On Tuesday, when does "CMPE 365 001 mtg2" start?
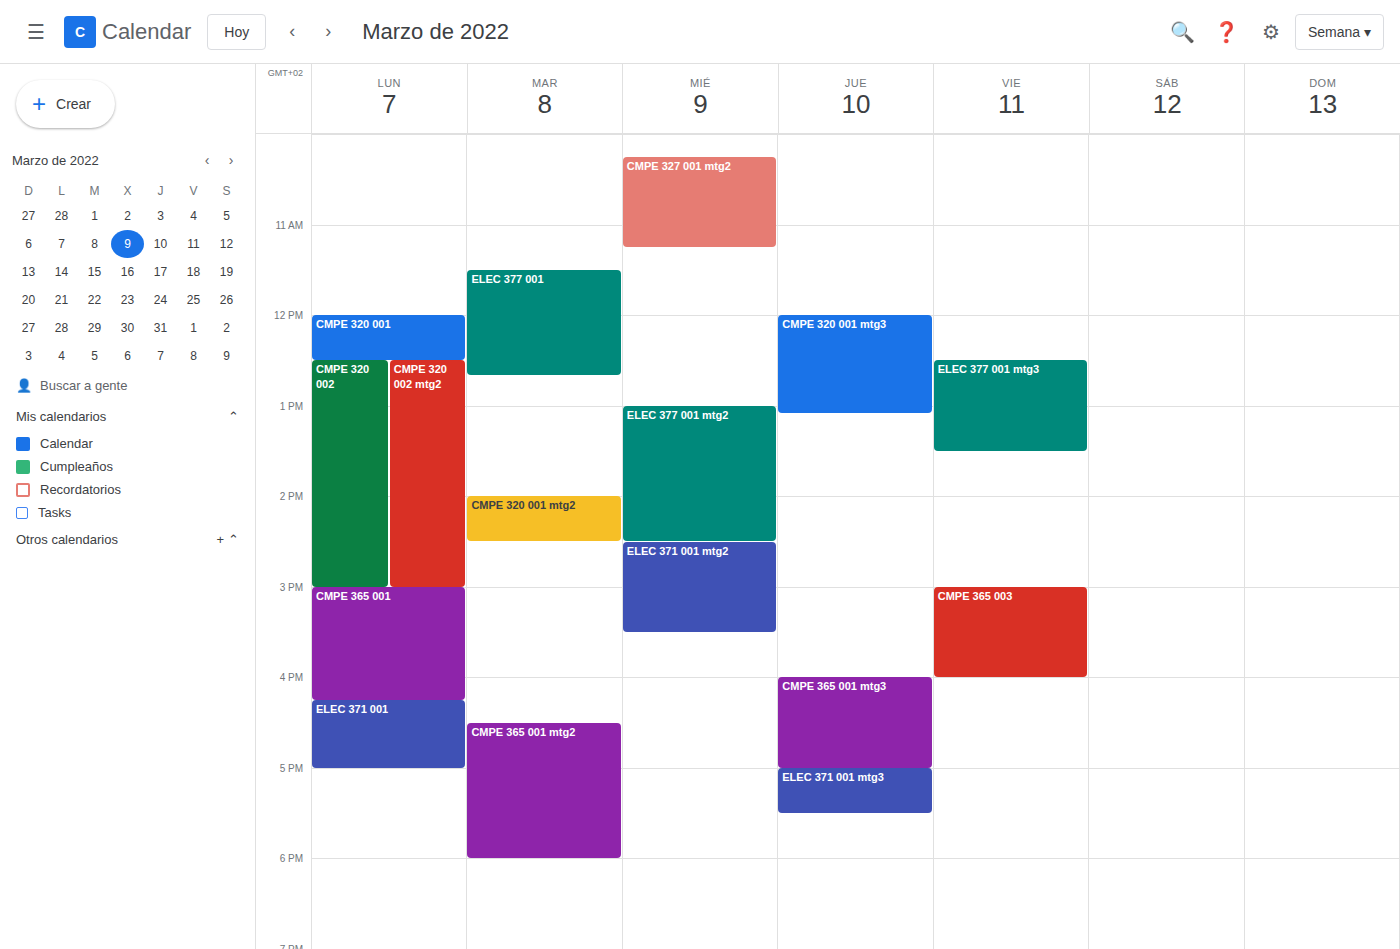
4:30 PM